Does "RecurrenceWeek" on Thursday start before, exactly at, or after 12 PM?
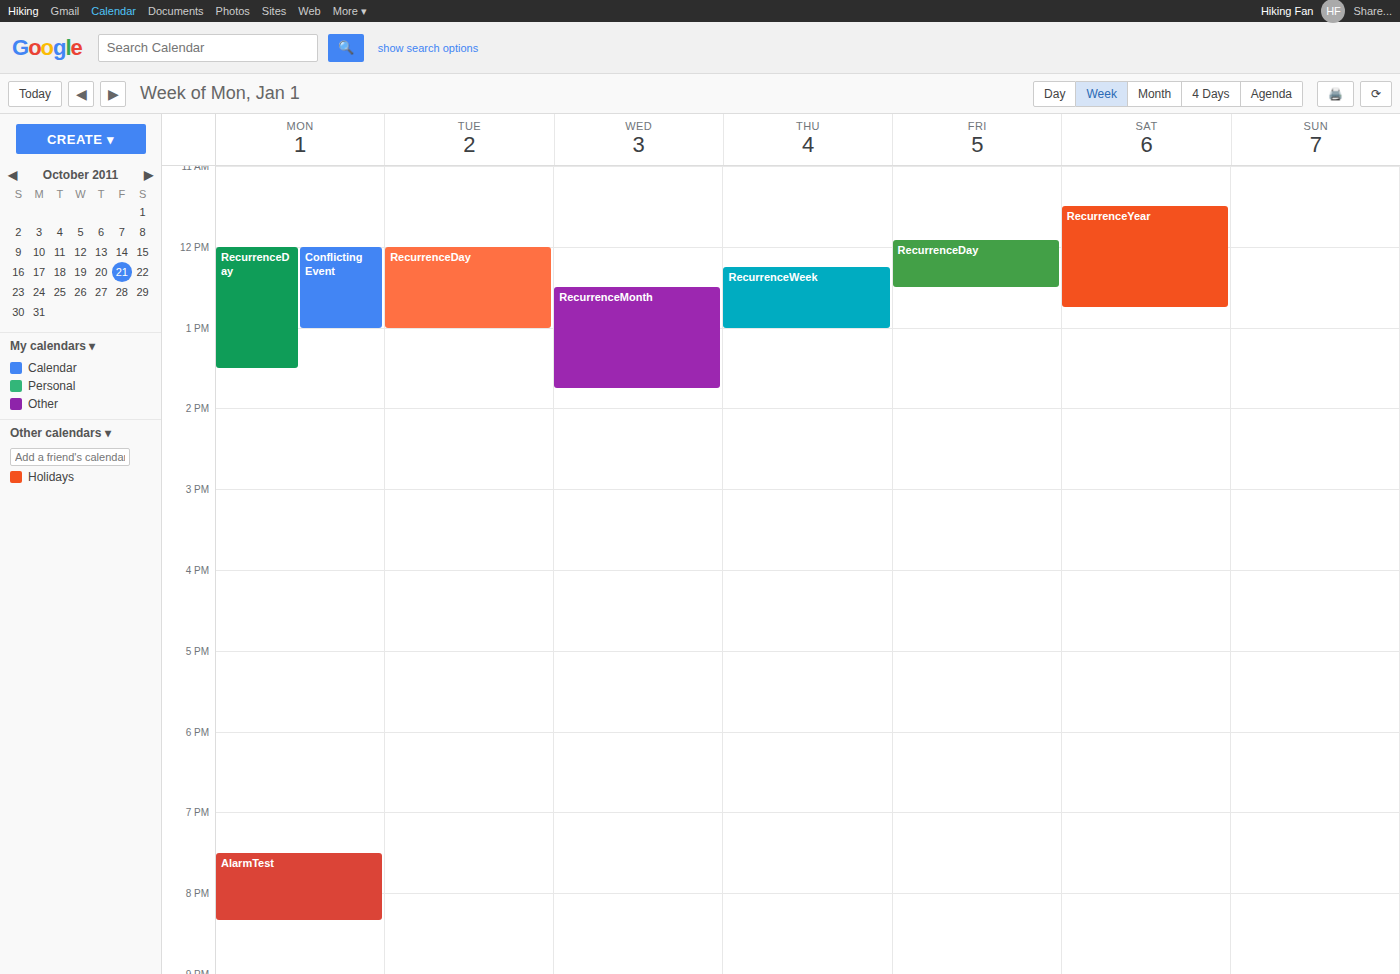
12:15 PM -- after 12 PM, 15 minutes below the 12 PM line.